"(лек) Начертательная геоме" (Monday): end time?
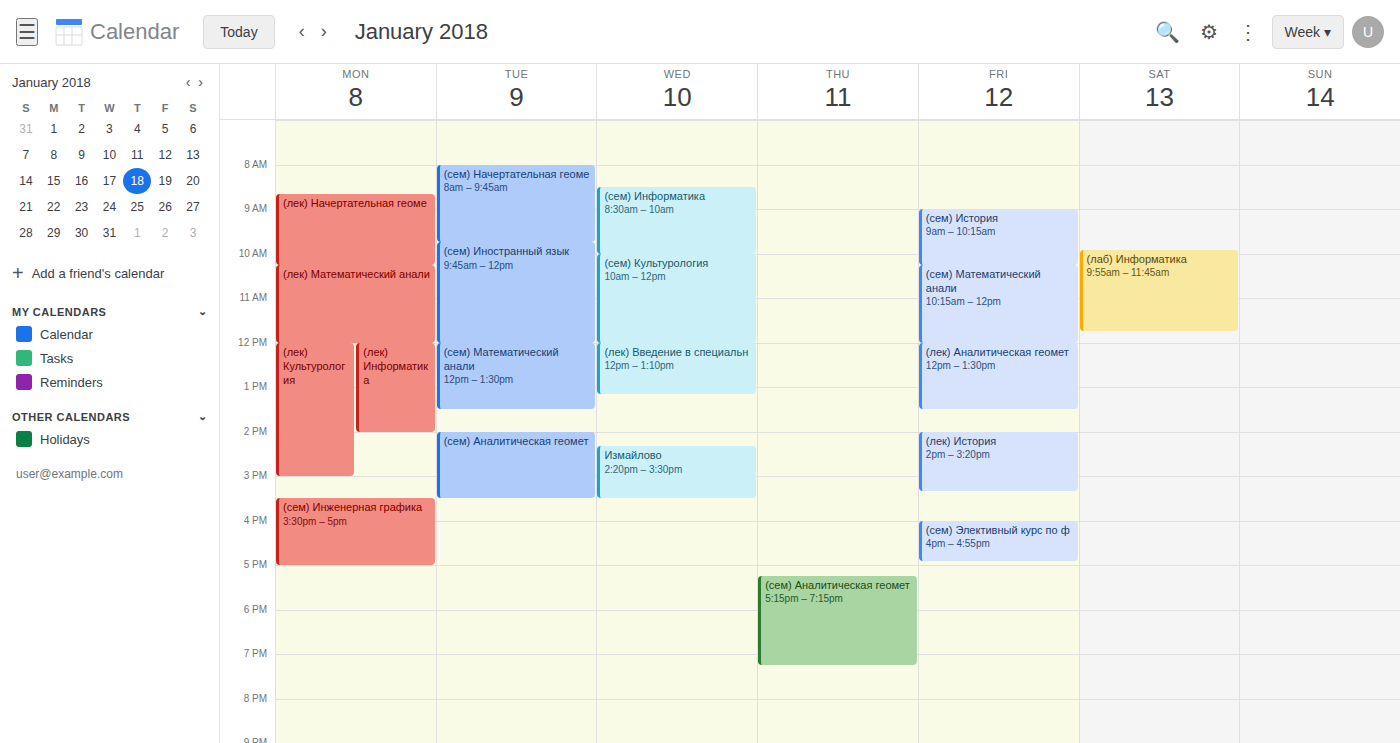
10:15